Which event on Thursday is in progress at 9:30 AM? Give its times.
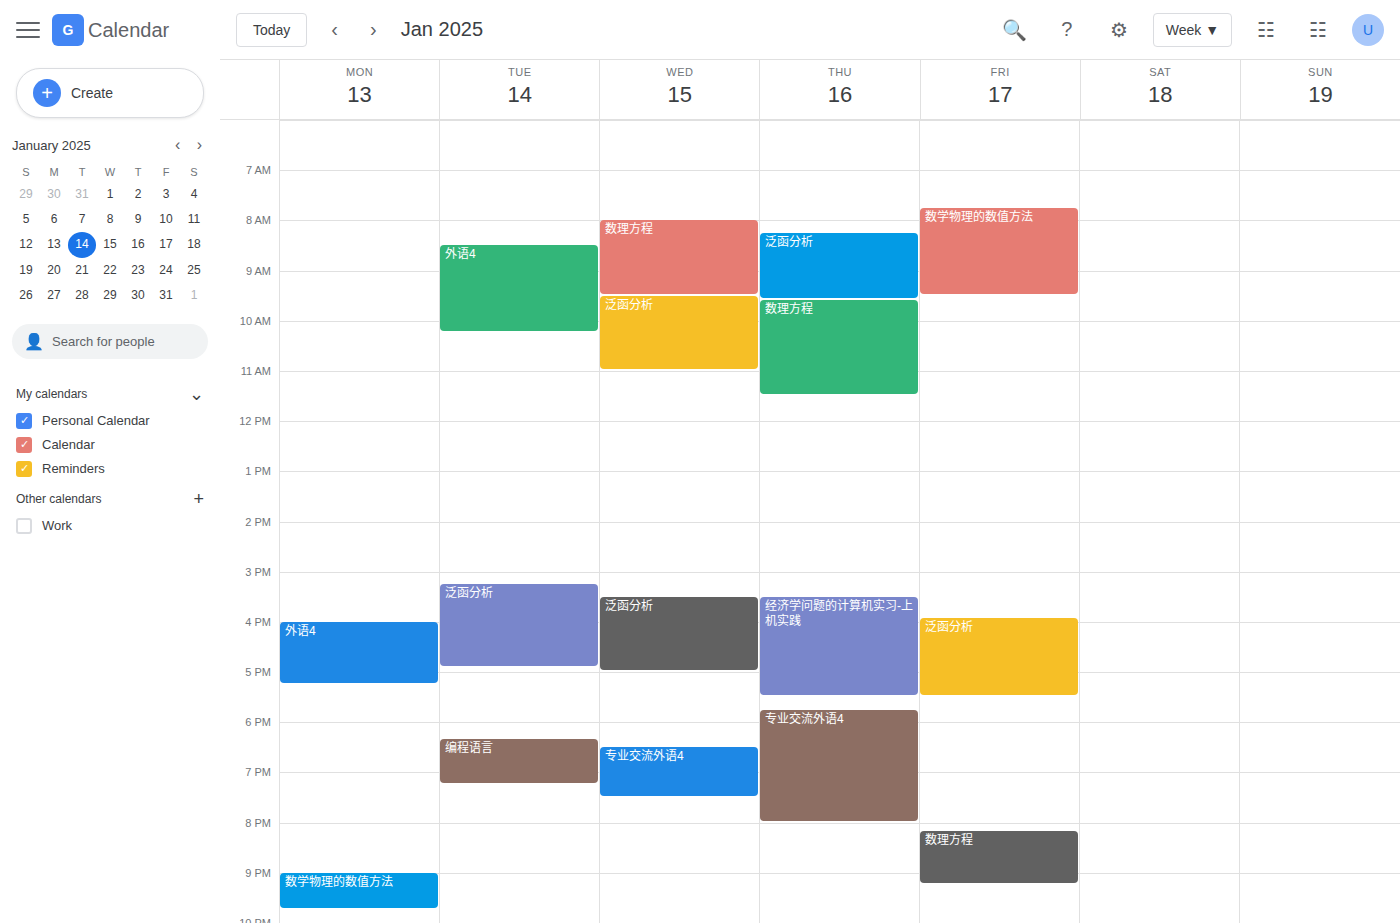
"泛函分析", 8:15 AM to 9:35 AM